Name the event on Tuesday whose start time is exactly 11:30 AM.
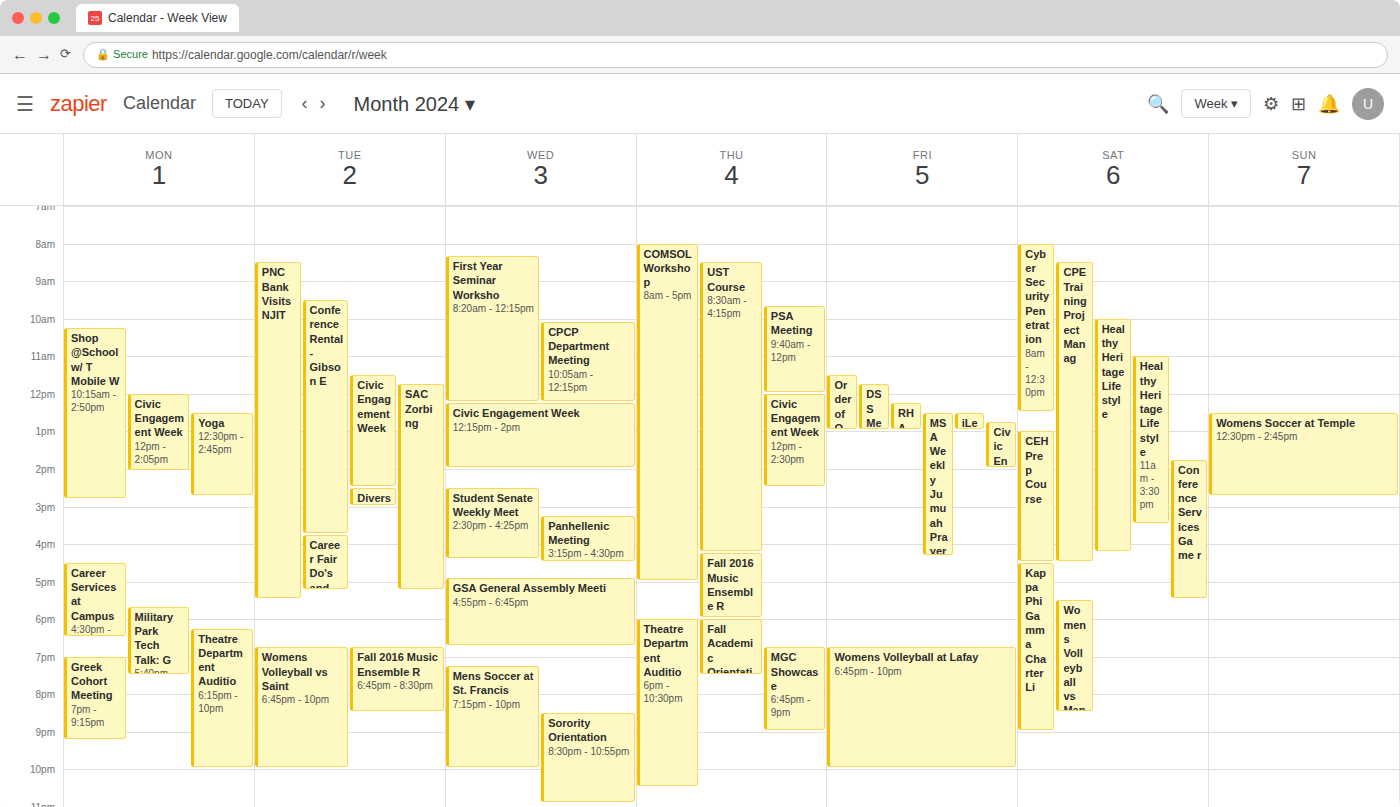
"Civic Engagement Week"